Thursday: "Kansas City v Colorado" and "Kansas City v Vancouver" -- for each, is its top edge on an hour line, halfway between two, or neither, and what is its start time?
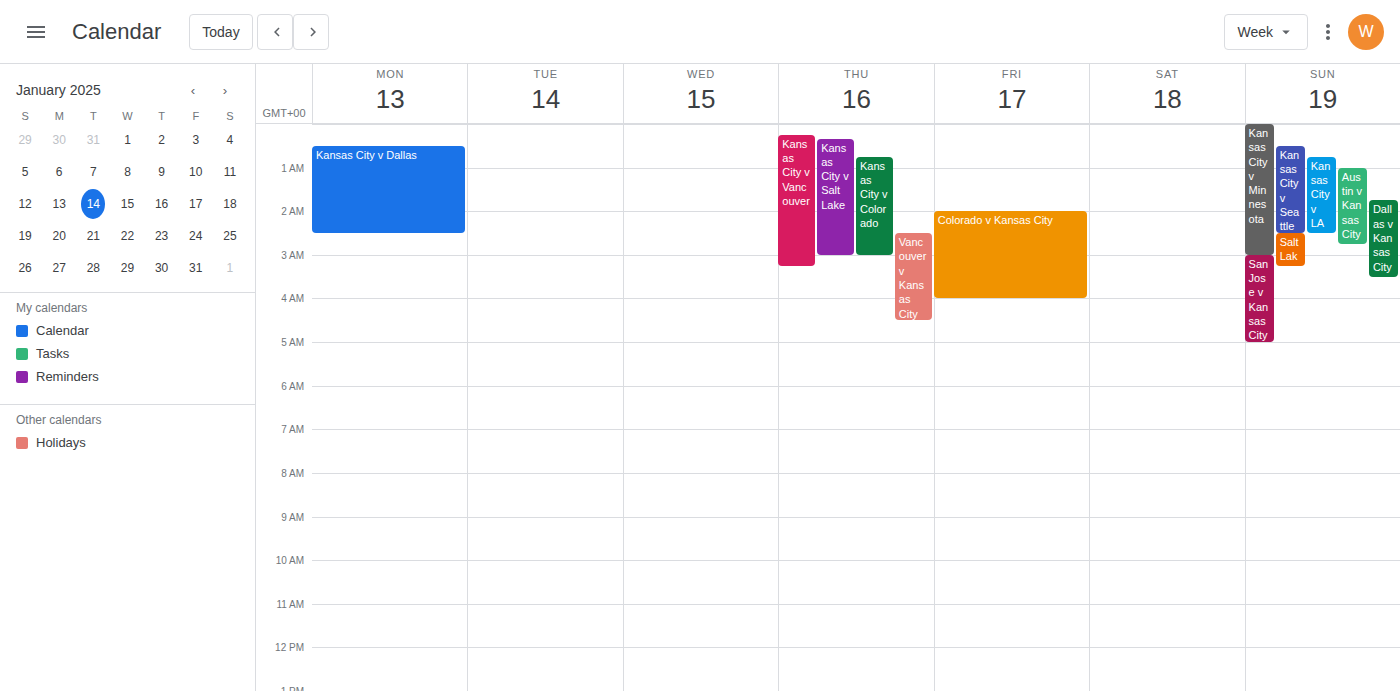
"Kansas City v Colorado": 12:45 AM, neither: three quarters of the way from the 12 AM line to the 1 AM line. "Kansas City v Vancouver": 12:15 AM, neither: a quarter of the way from the 12 AM line to the 1 AM line.